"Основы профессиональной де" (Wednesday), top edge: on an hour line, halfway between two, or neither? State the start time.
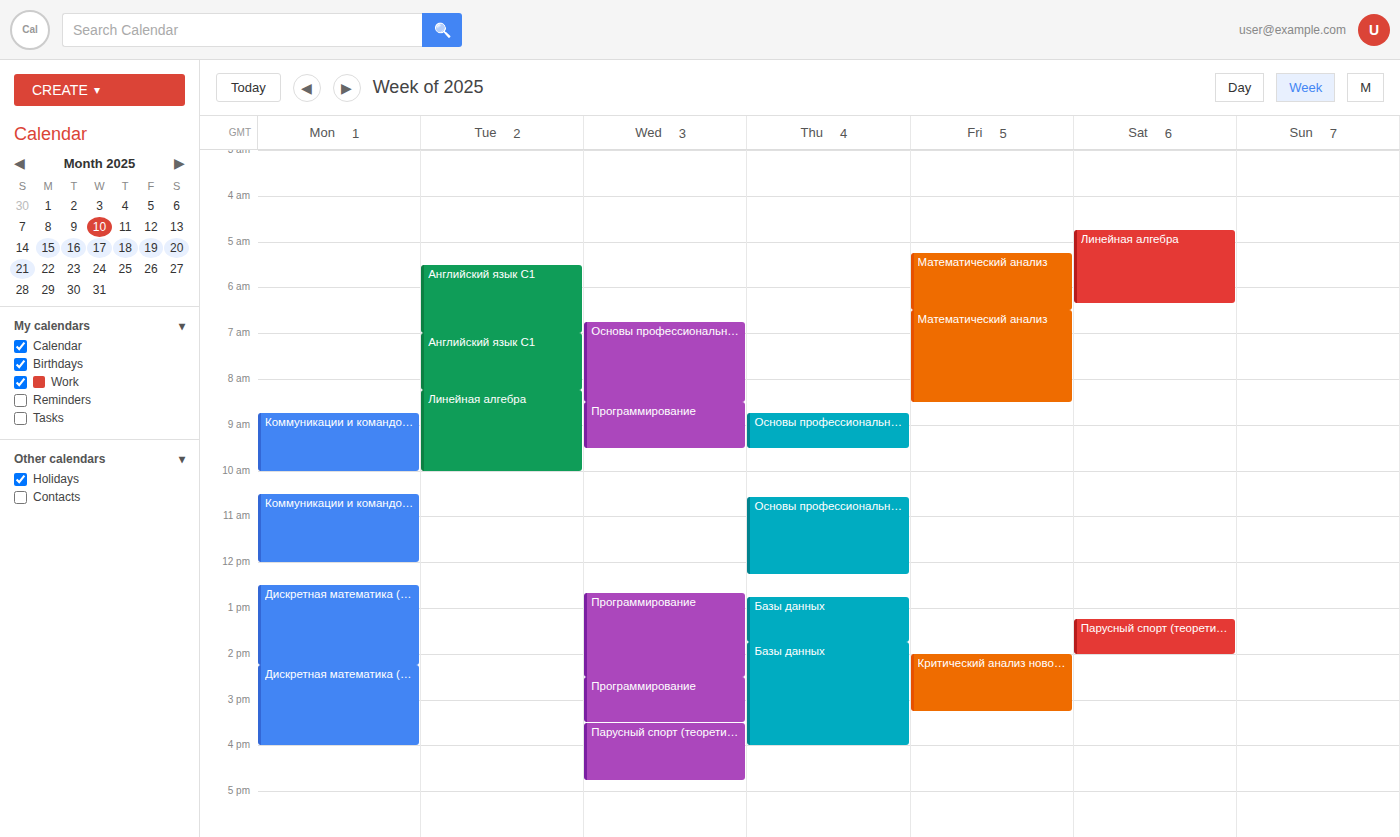
6:45 AM -- neither: three quarters of the way from the 6 AM line to the 7 AM line.